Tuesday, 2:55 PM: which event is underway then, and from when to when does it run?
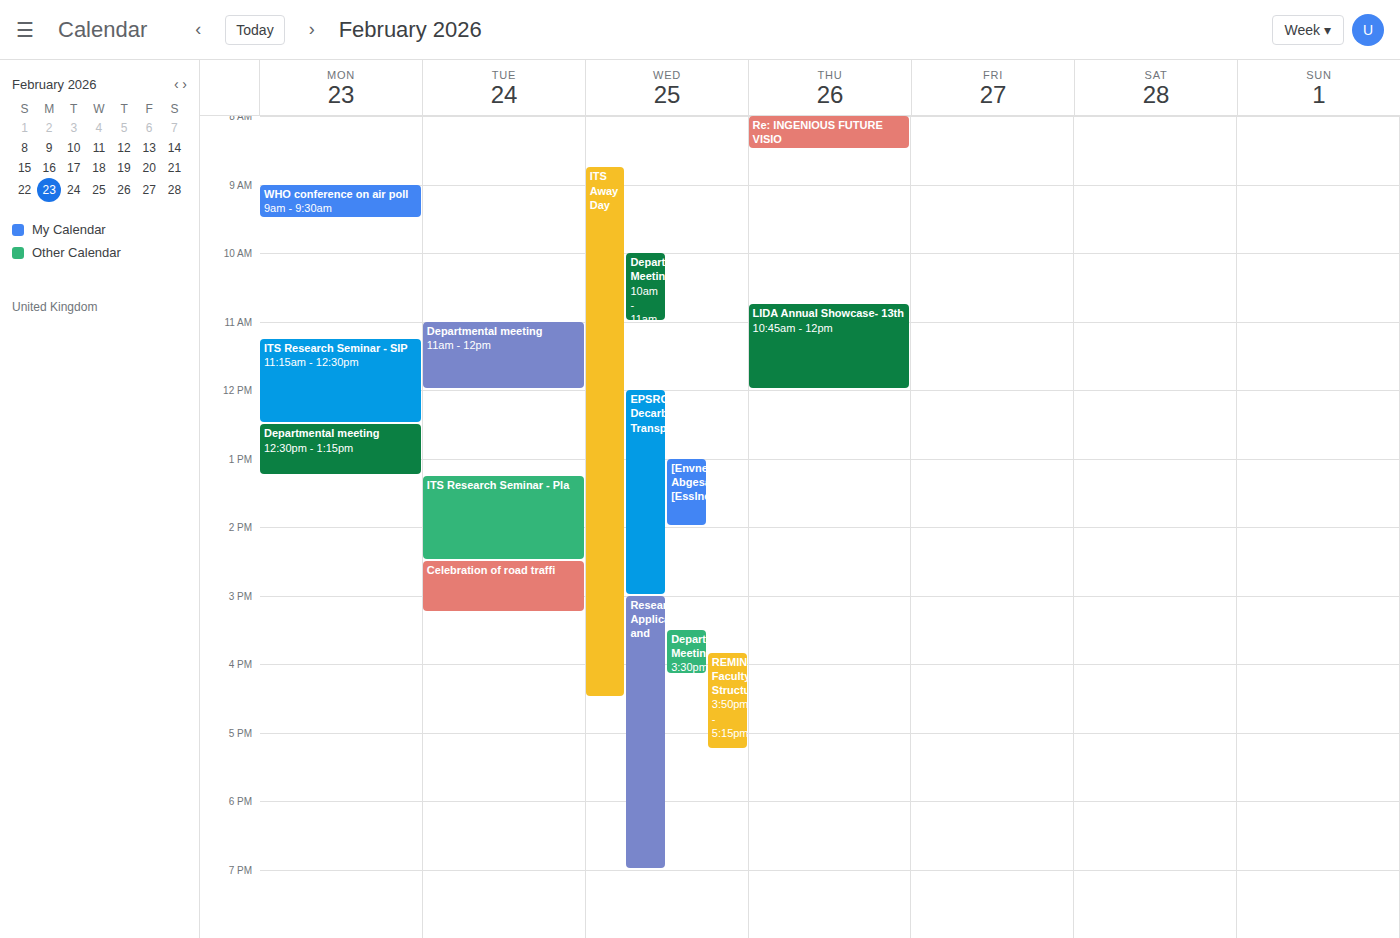
"Celebration of road traffi", 2:30 PM to 3:15 PM